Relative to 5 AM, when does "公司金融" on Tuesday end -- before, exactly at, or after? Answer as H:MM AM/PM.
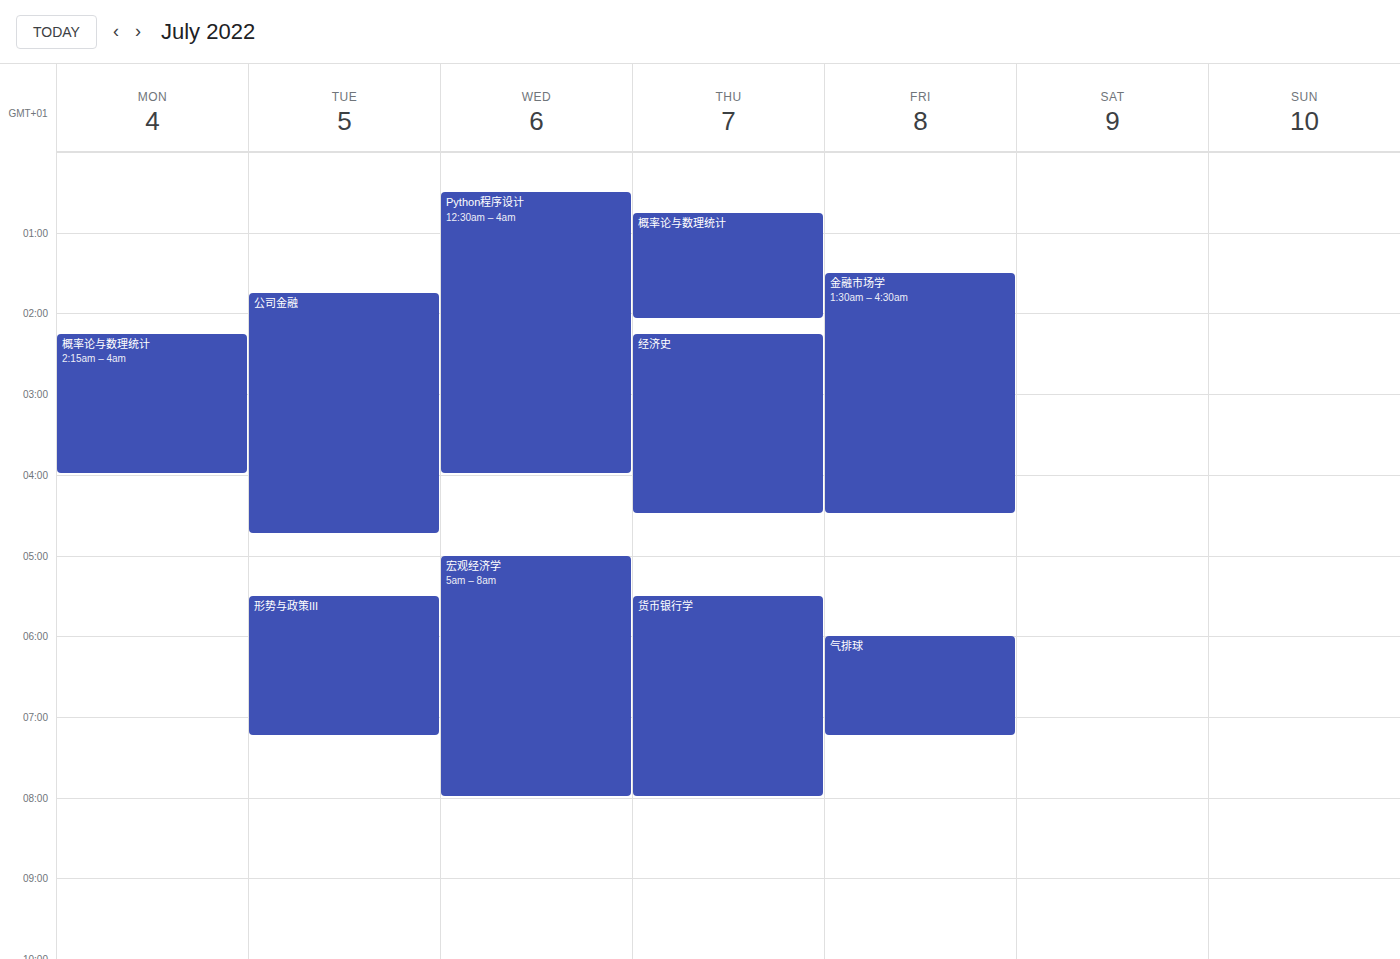
4:45 AM -- before 5 AM, 15 minutes above the 5 AM line.